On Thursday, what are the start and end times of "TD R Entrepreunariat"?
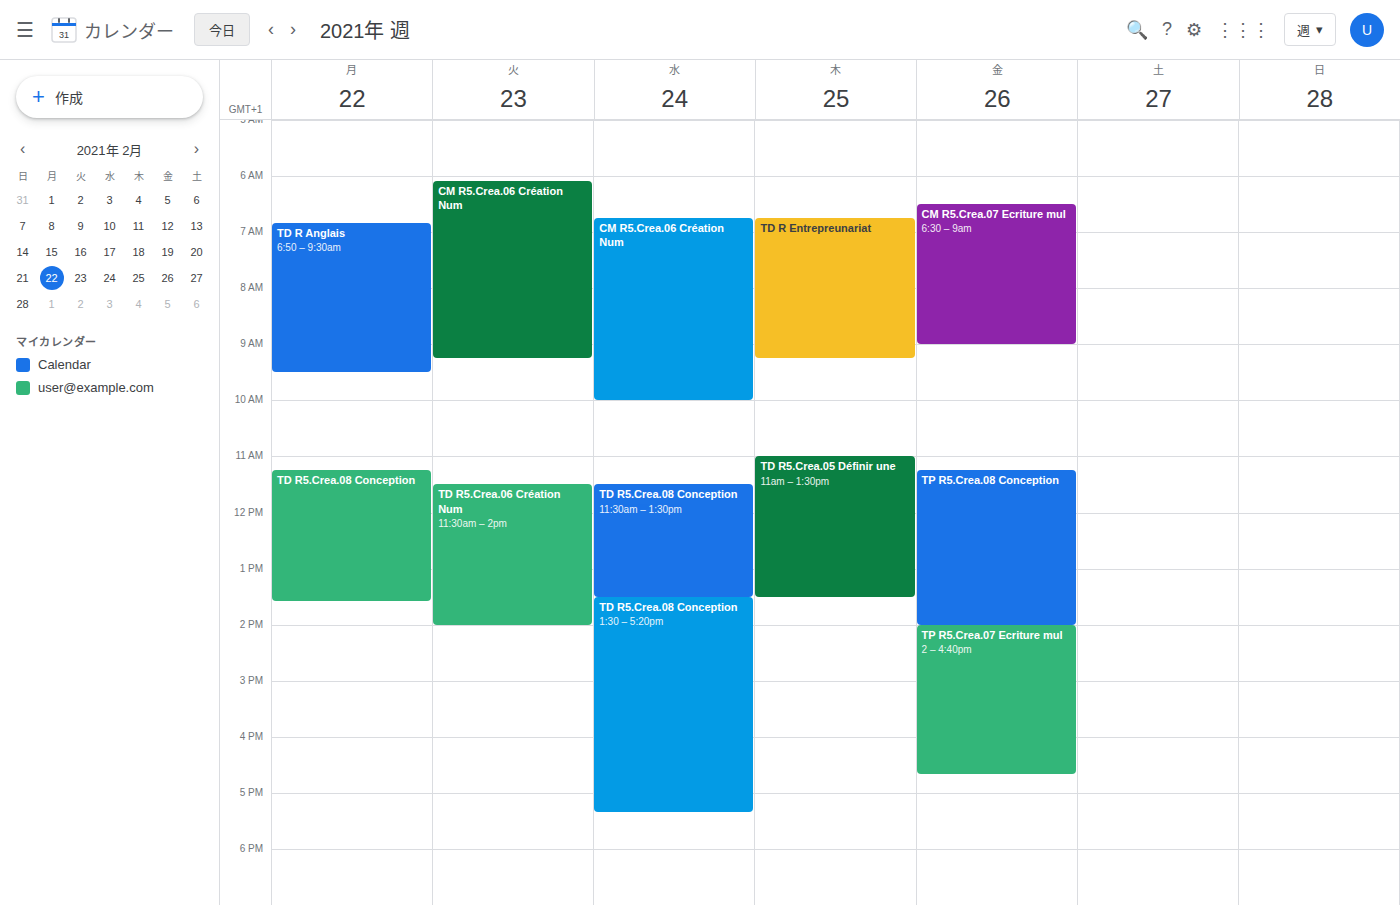
6:45 AM to 9:15 AM